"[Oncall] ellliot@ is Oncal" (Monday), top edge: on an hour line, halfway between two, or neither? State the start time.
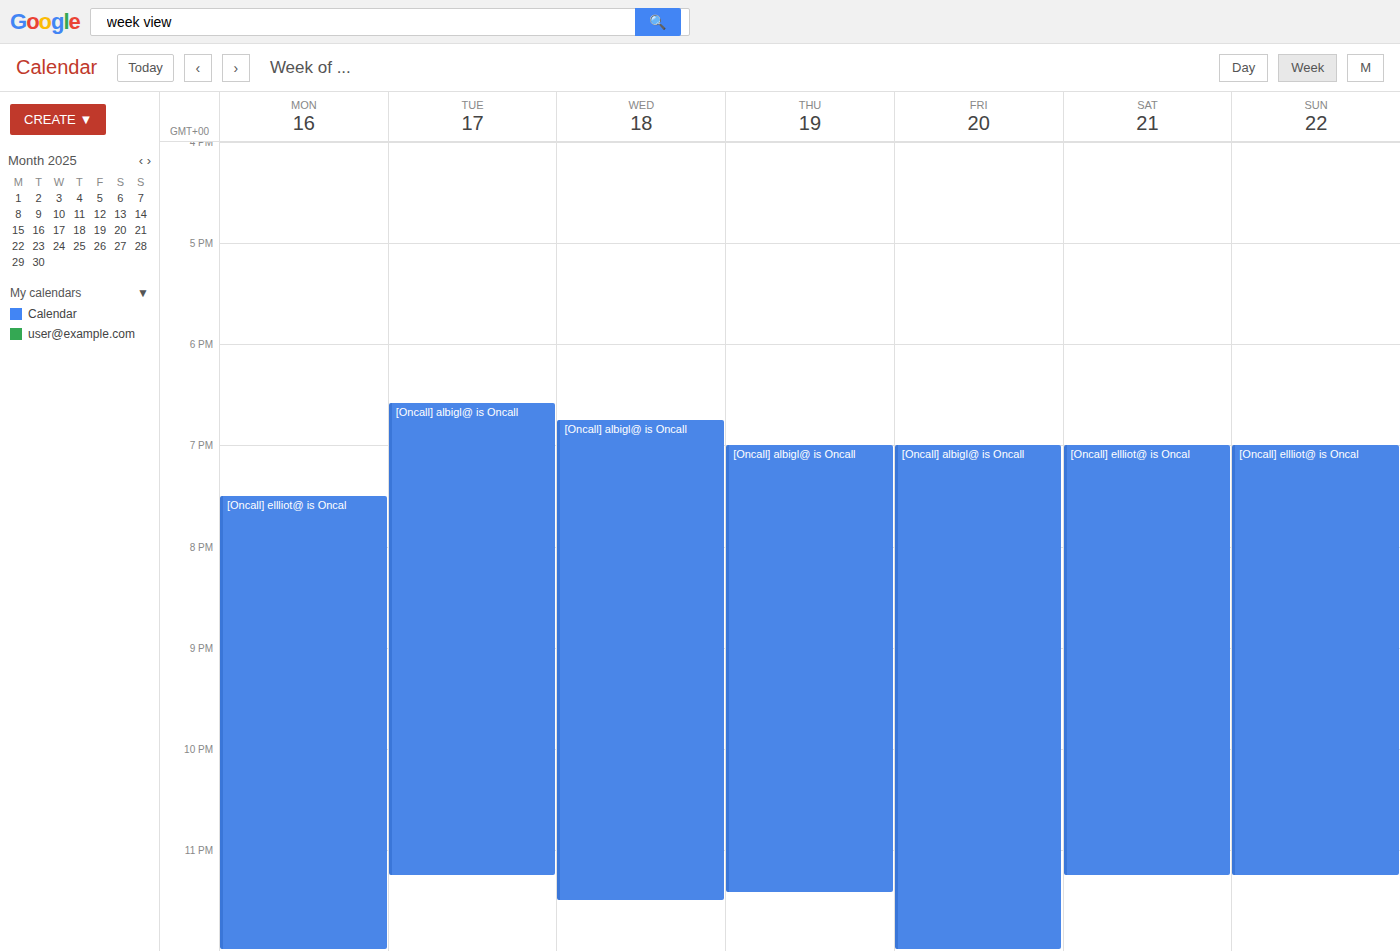
7:30 PM -- halfway between the 7 PM and 8 PM lines.